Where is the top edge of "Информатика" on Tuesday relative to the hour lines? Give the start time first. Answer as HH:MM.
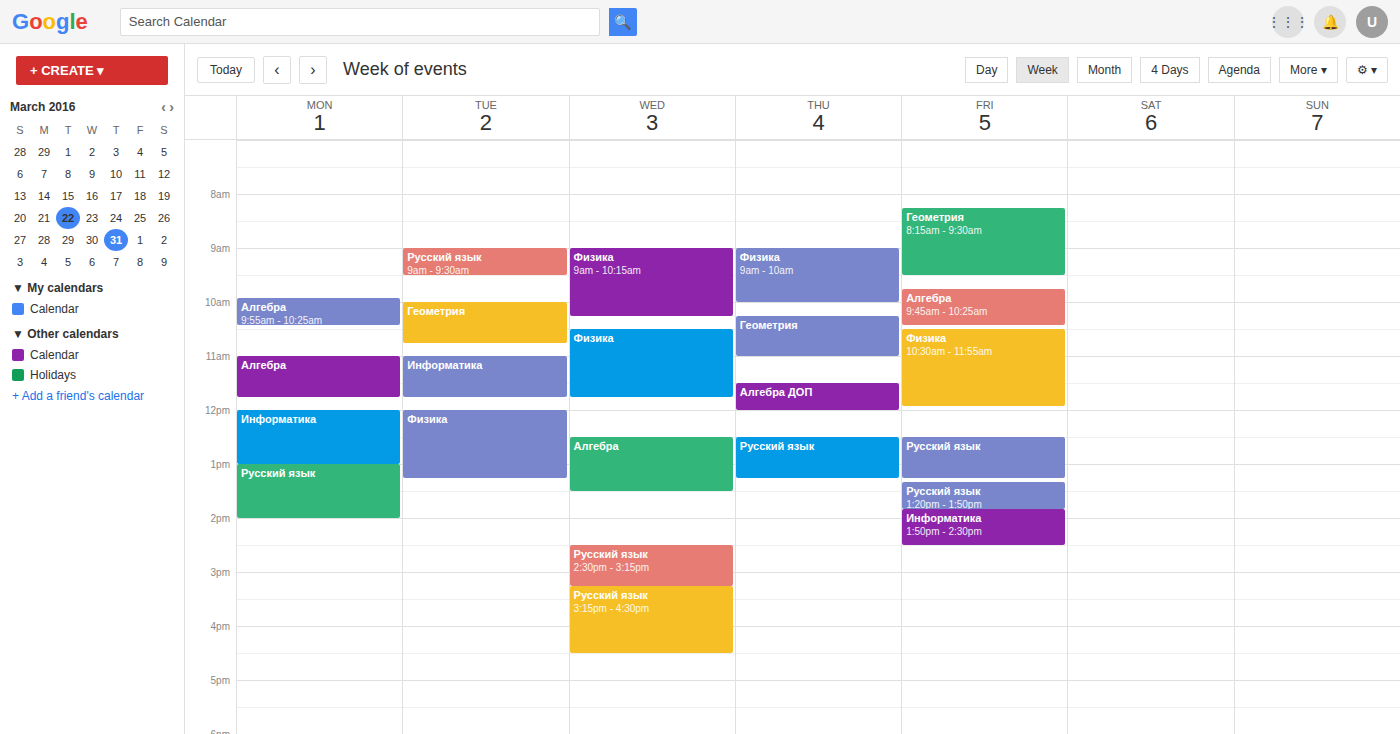
11:00 -- exactly on the 11:00 line.